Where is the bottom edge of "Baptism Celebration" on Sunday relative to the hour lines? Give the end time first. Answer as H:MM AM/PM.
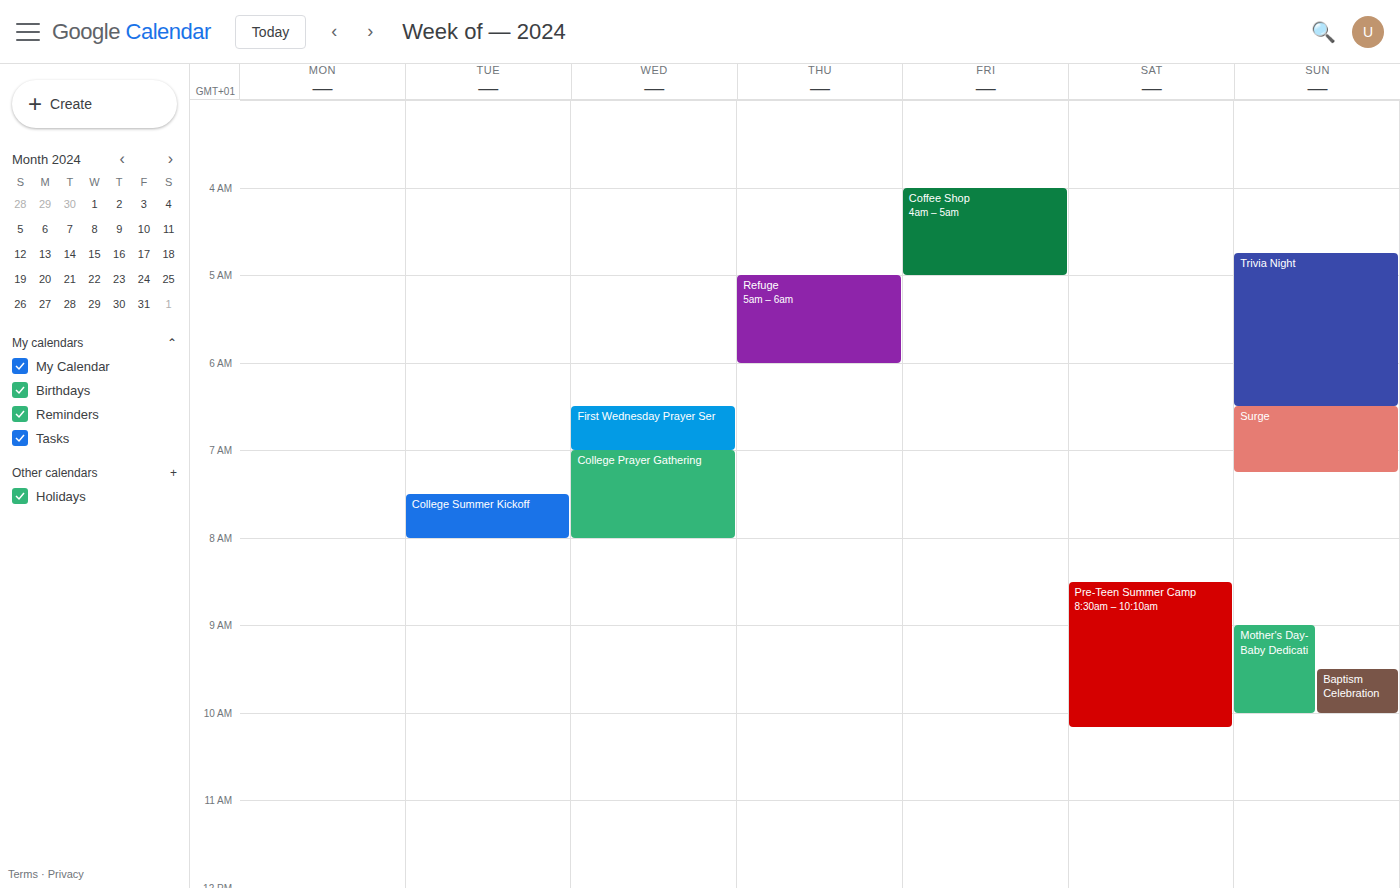
10:00 AM -- exactly on the 10 AM line.